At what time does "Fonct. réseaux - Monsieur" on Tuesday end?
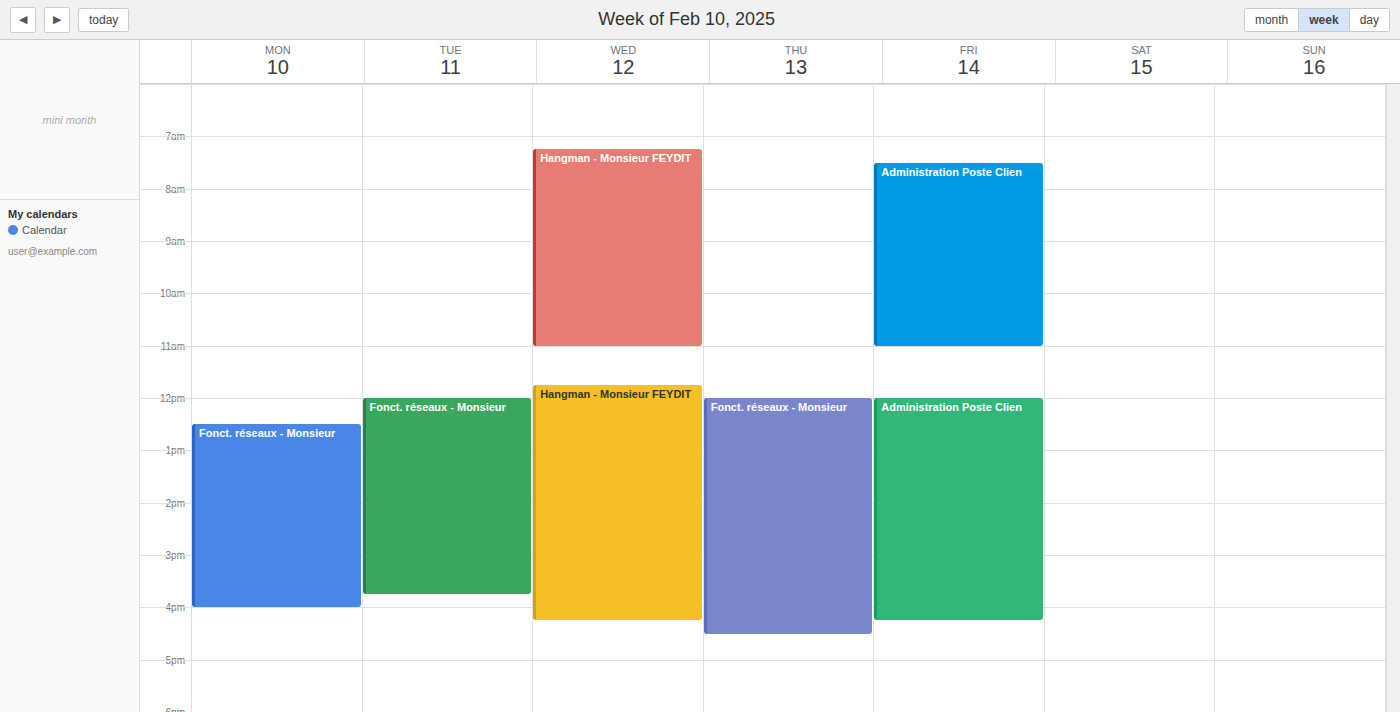
3:45 PM